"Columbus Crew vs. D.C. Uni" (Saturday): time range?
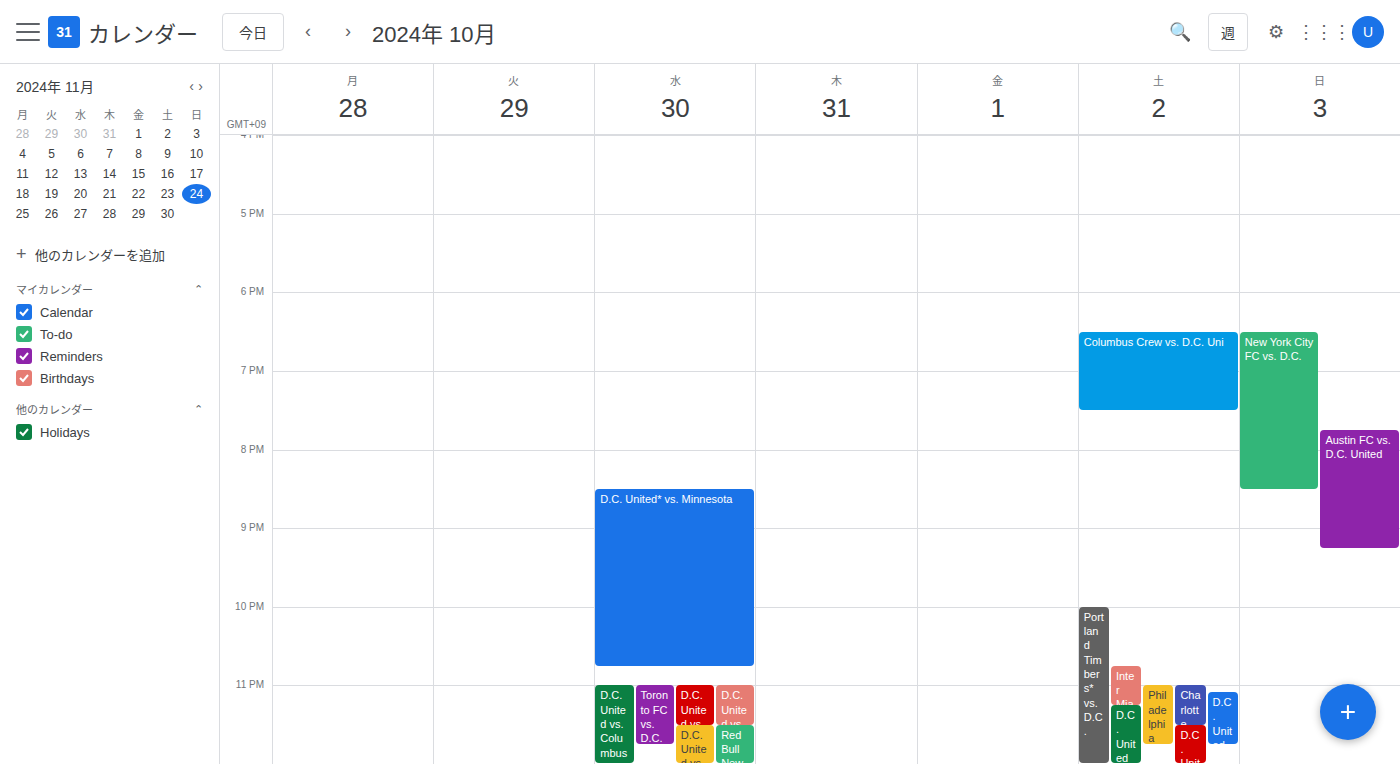
6:30 PM to 7:30 PM